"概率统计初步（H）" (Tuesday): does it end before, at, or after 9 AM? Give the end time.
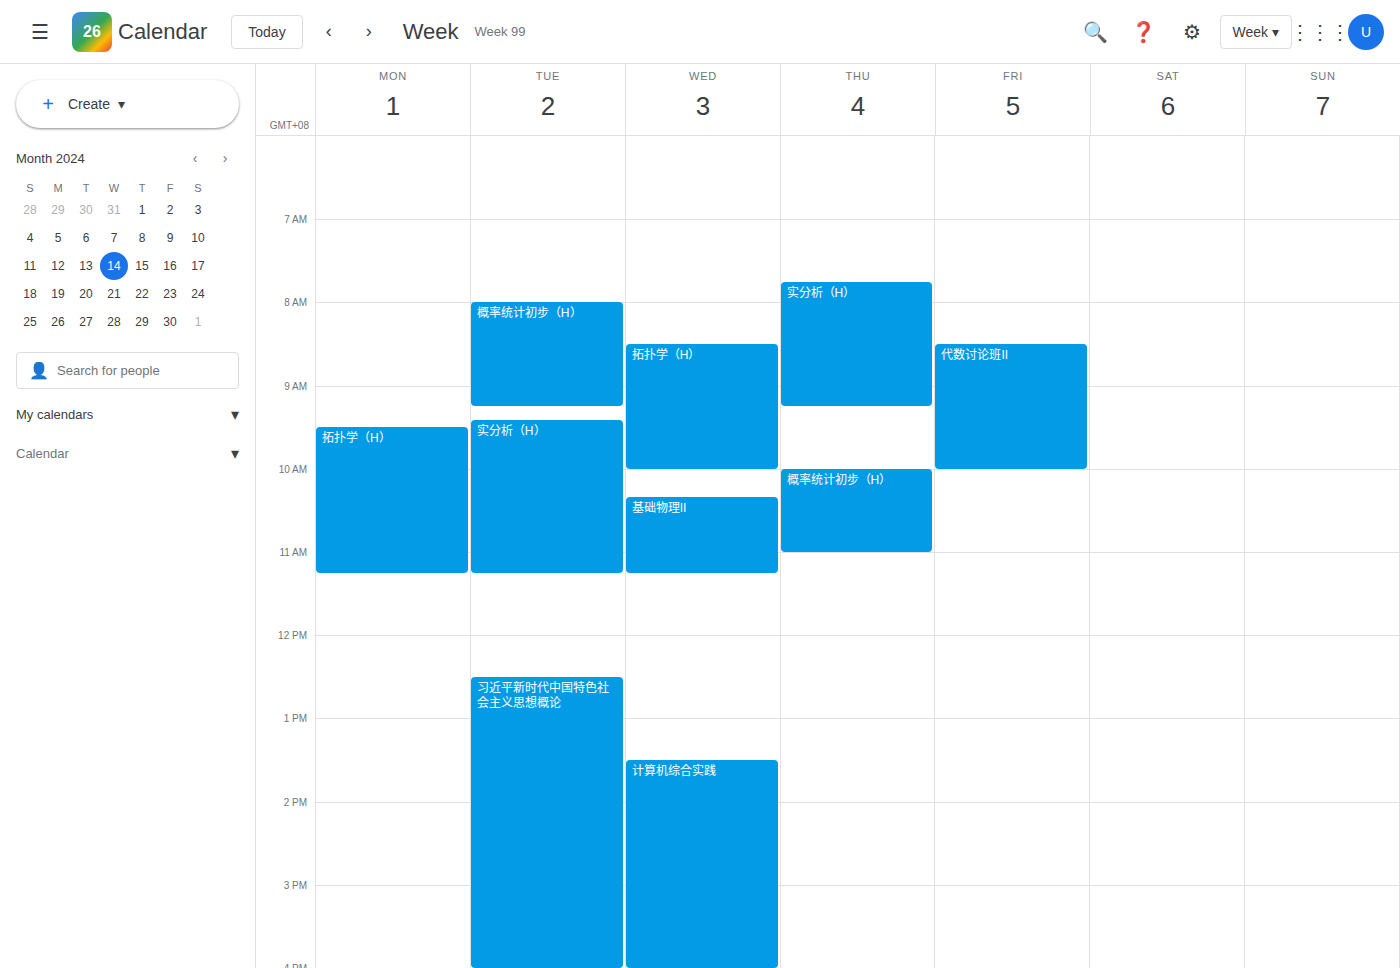
9:15 AM -- after 9 AM, 15 minutes below the 9 AM line.